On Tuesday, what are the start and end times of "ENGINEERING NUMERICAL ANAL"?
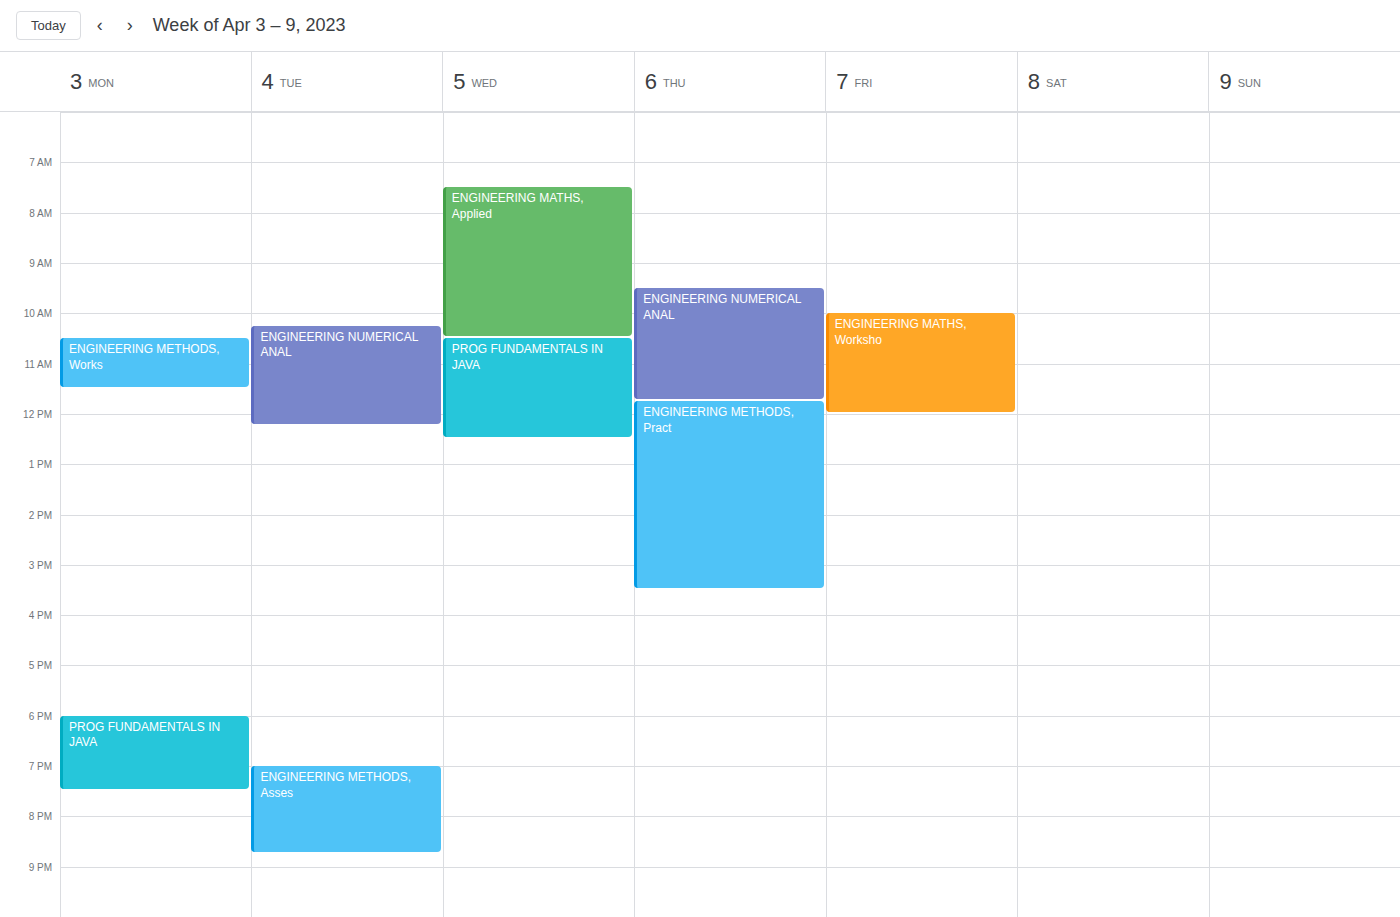
10:15 AM to 12:15 PM